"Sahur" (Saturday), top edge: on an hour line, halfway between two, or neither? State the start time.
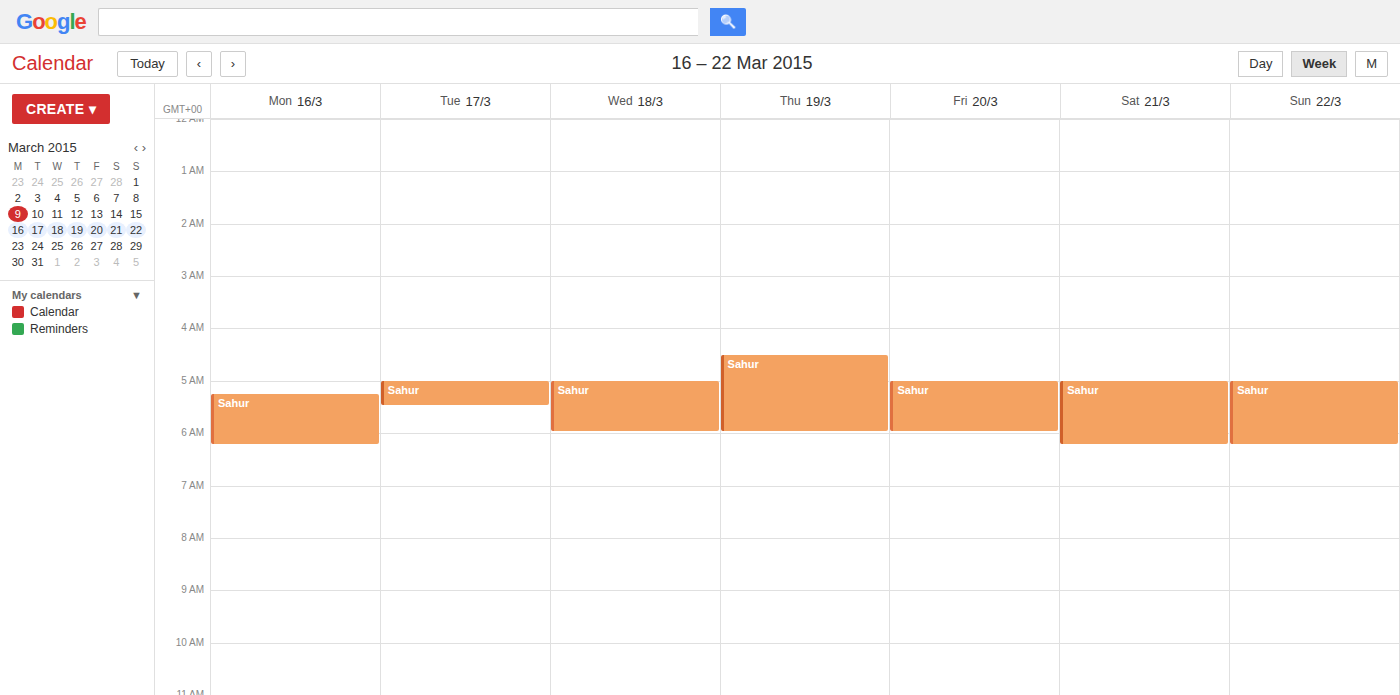
5:00 AM -- exactly on the 5 AM line.